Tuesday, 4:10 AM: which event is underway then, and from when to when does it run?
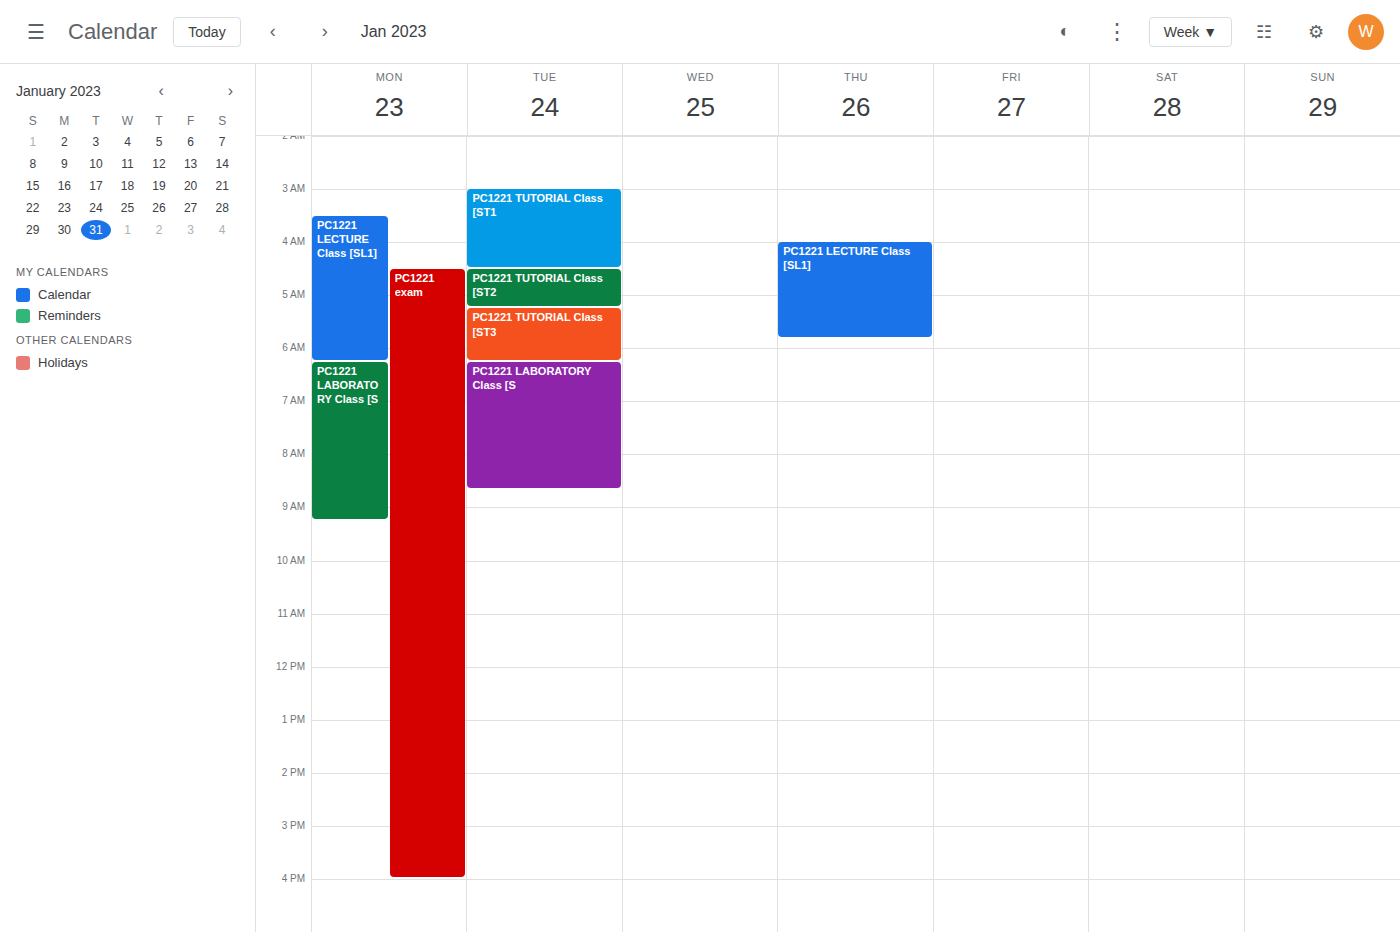
"PC1221 TUTORIAL Class [ST1", 3:00 AM to 4:30 AM